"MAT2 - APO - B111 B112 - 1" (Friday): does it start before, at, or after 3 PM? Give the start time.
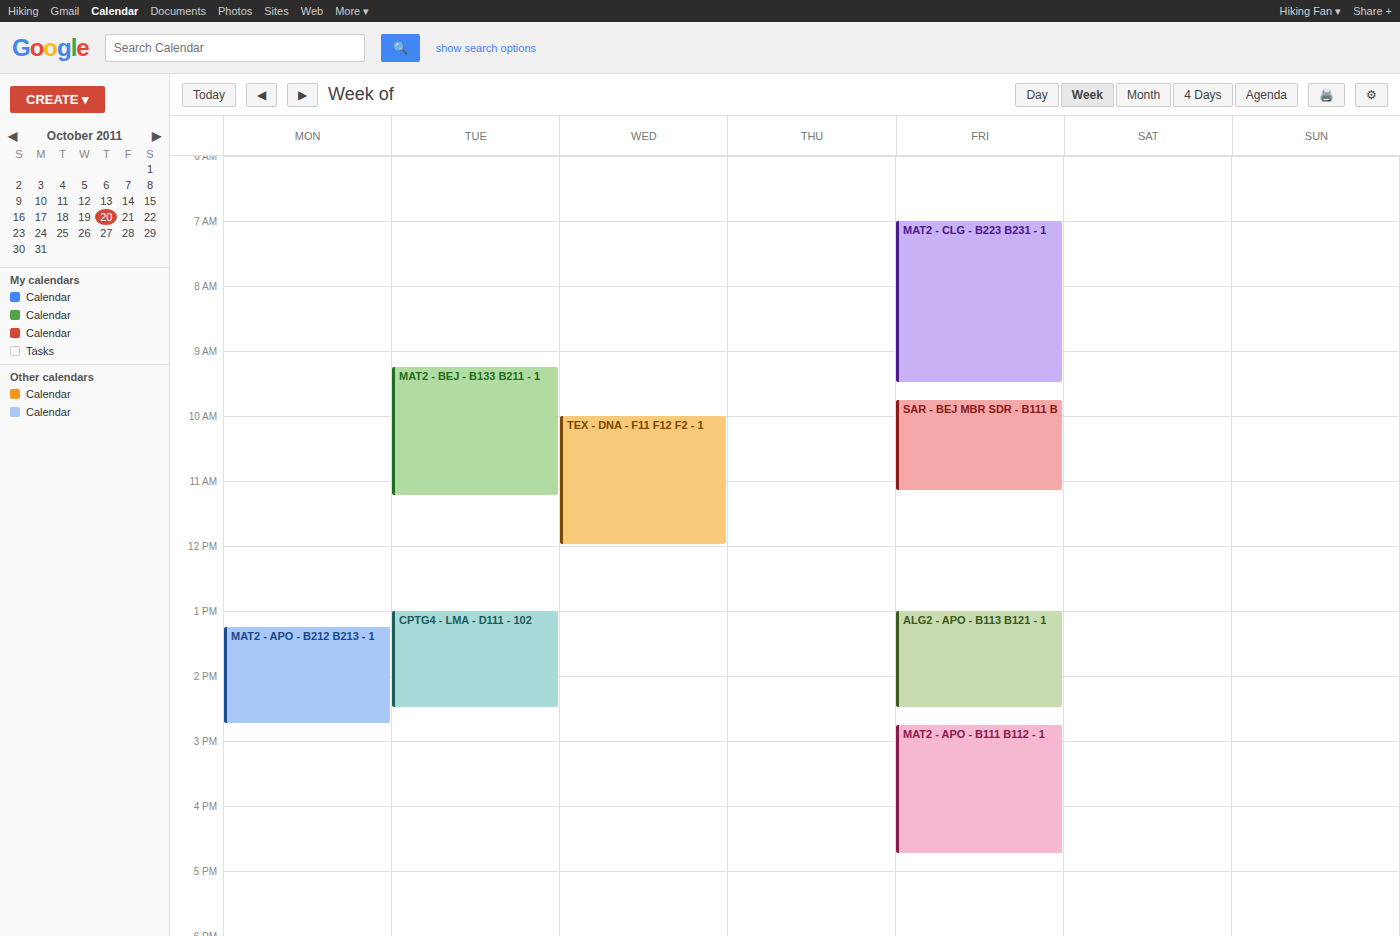
2:45 PM -- before 3 PM, 15 minutes above the 3 PM line.